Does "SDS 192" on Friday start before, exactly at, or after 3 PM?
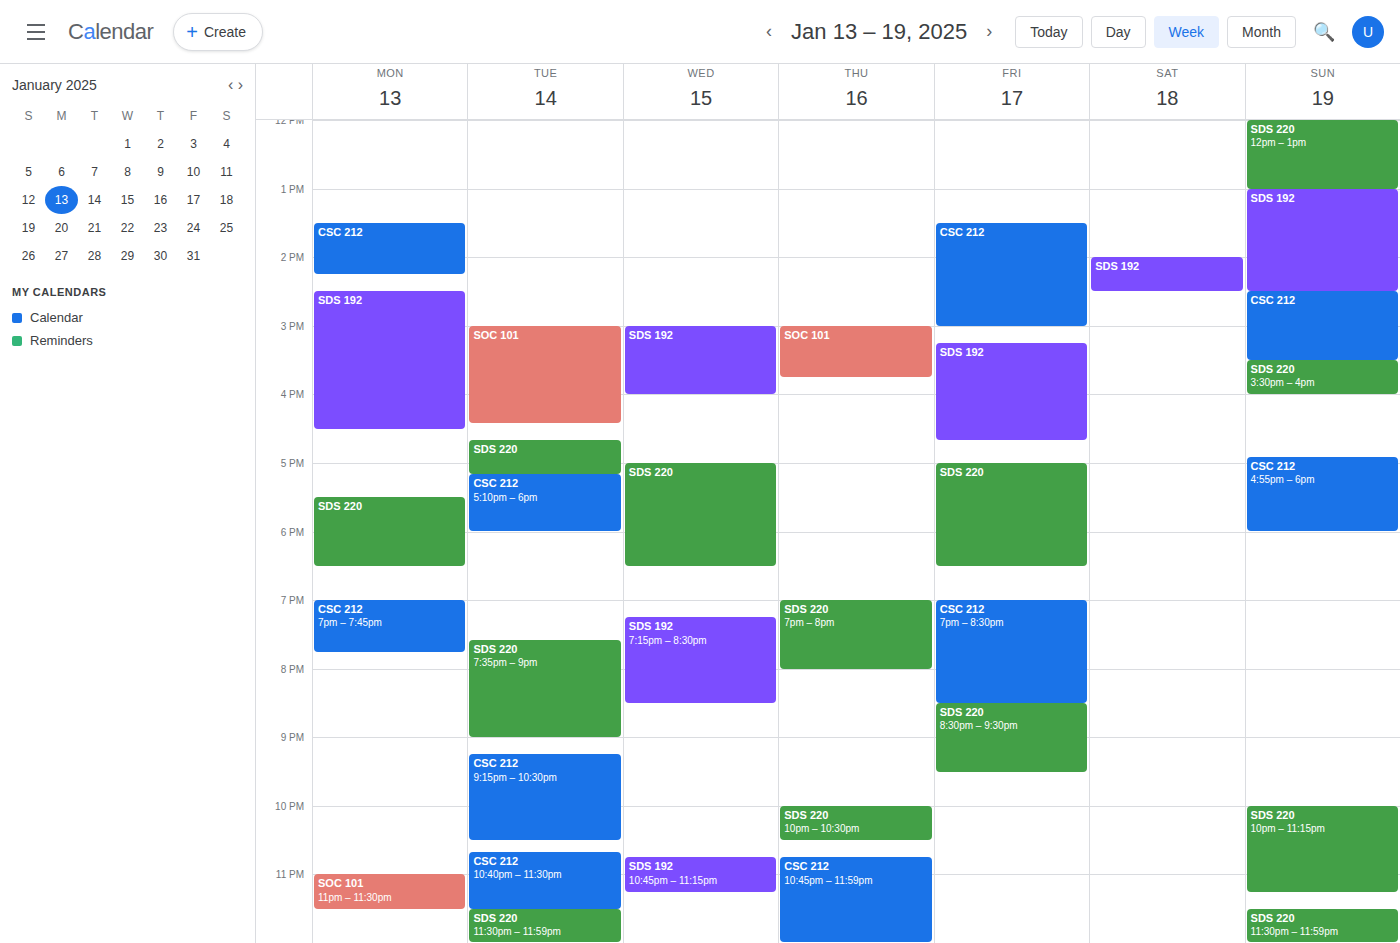
3:15 PM -- after 3 PM, 15 minutes below the 3 PM line.